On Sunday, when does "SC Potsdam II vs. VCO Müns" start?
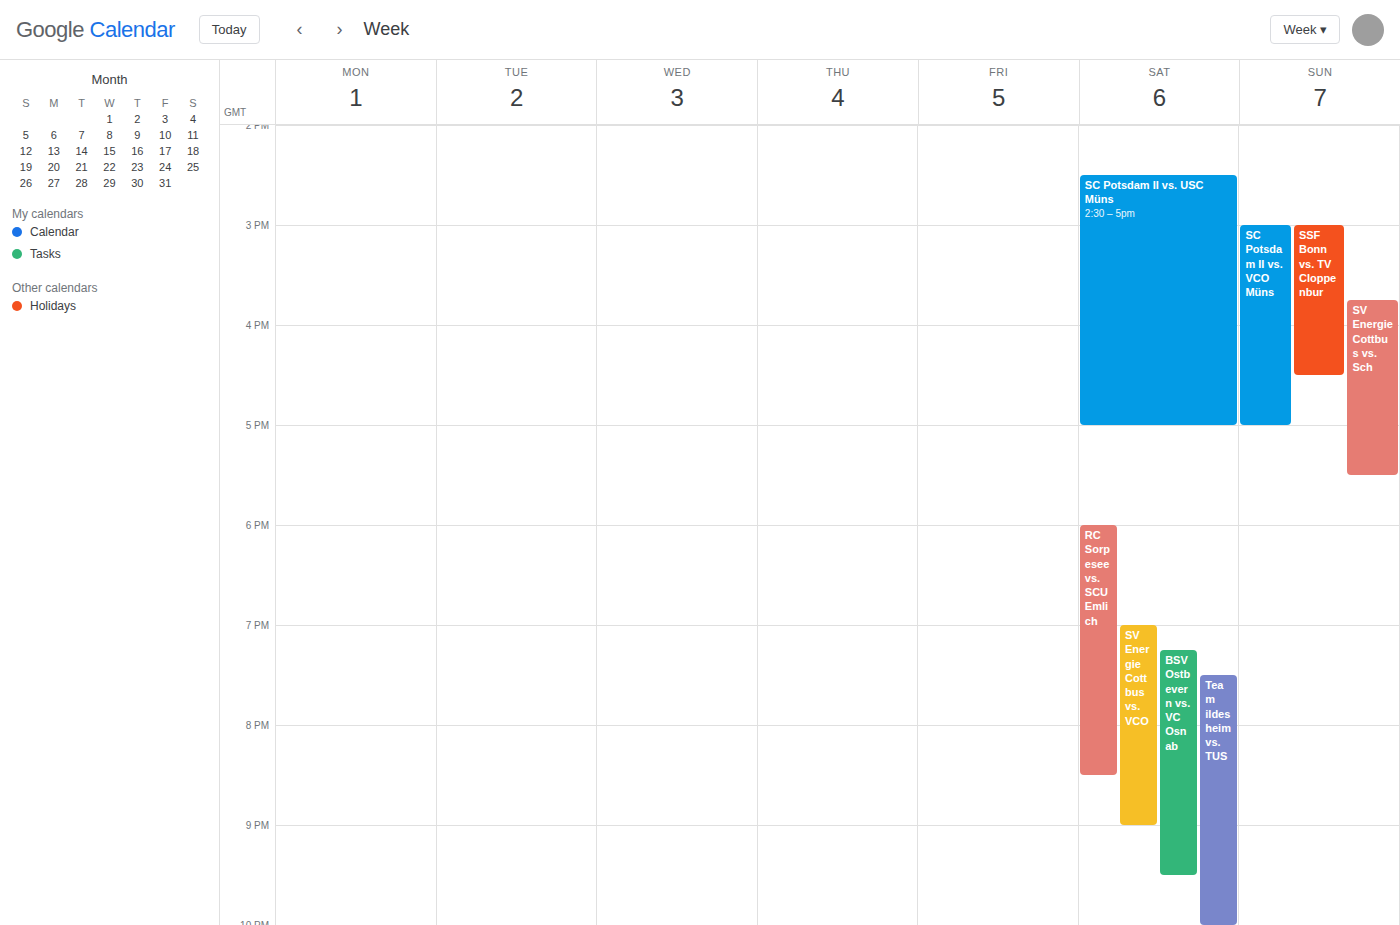
3:00 PM